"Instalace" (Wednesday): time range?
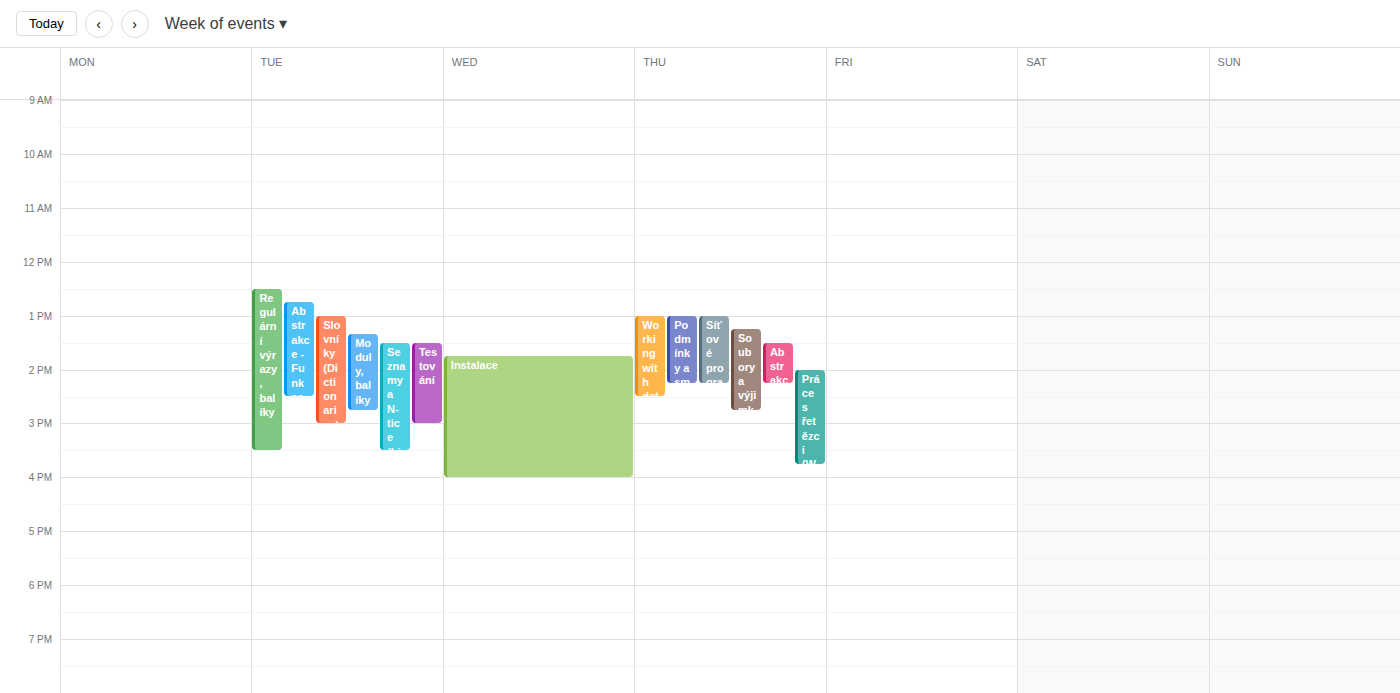
1:45 PM to 4:00 PM